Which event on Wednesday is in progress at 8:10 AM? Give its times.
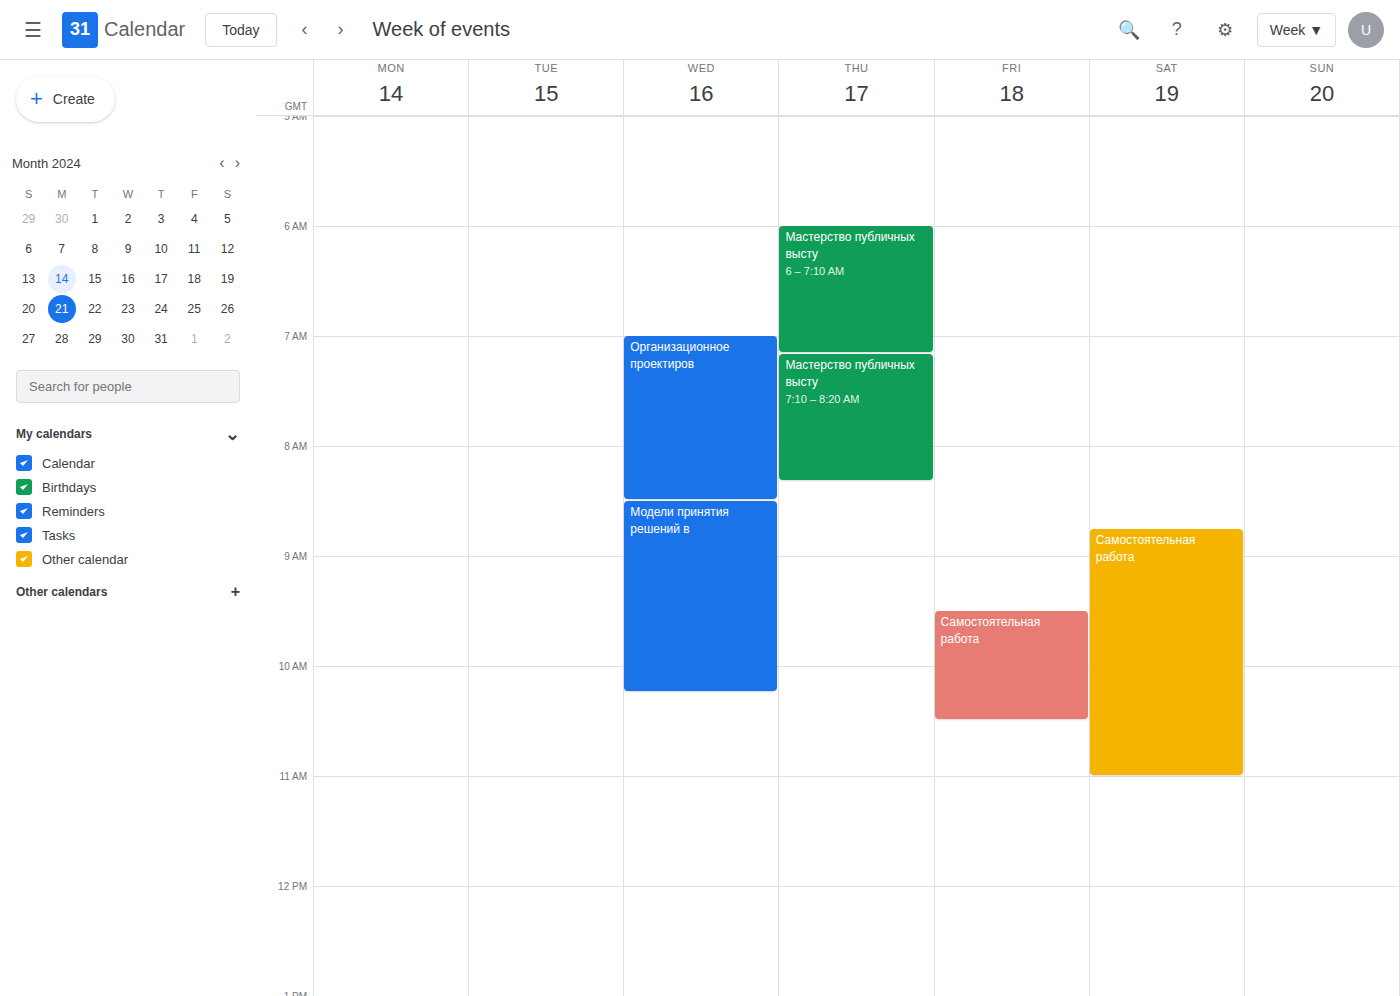
"Организационное проектиров", 7:00 AM to 8:30 AM